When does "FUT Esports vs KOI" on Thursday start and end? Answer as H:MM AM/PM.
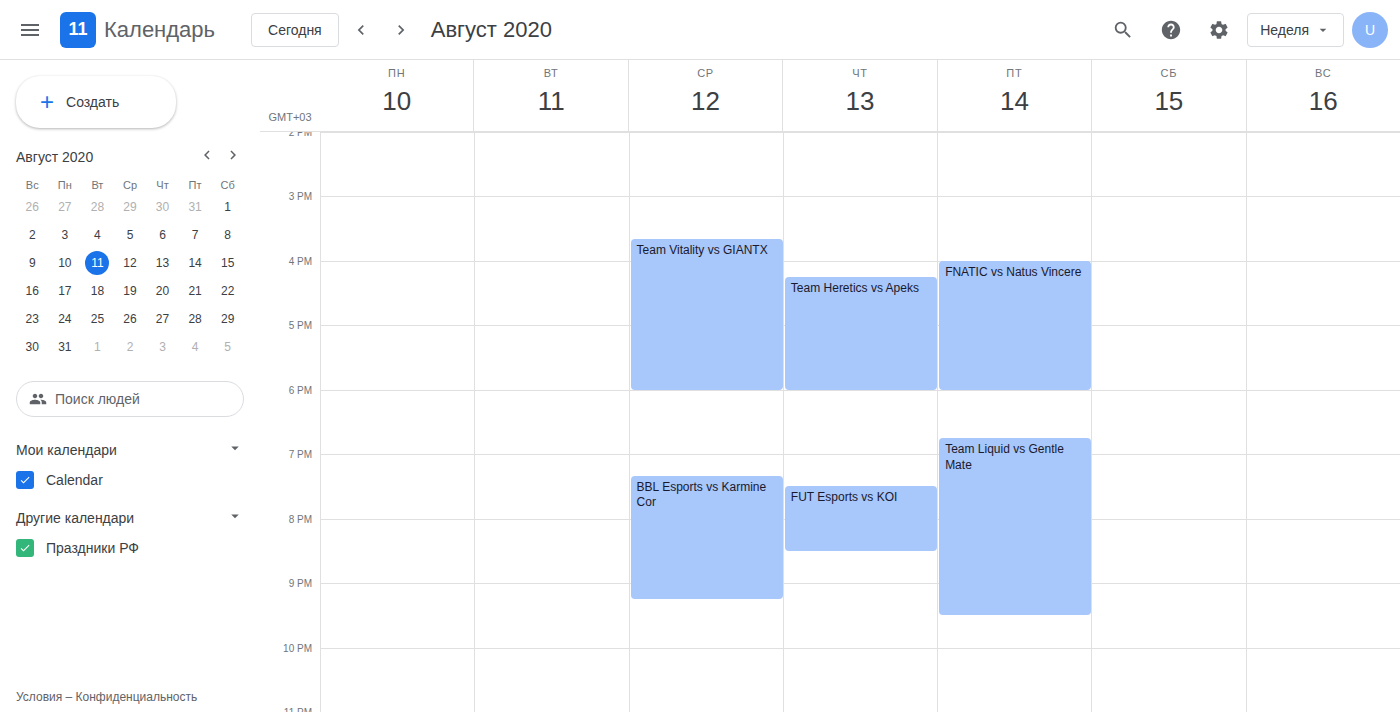
7:30 PM to 8:30 PM